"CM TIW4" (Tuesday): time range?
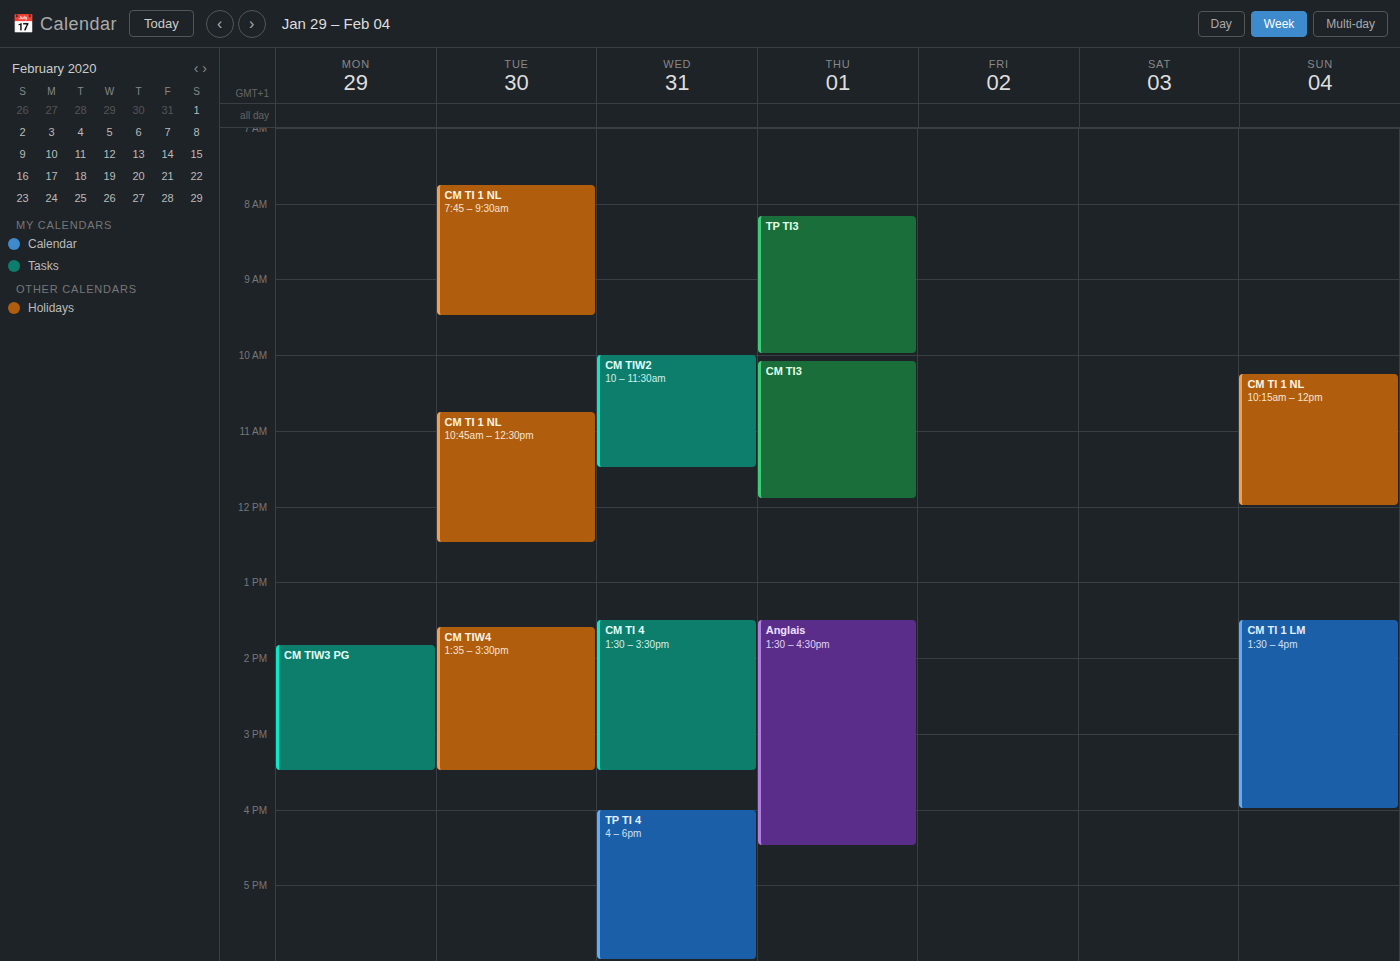
1:35 PM to 3:30 PM